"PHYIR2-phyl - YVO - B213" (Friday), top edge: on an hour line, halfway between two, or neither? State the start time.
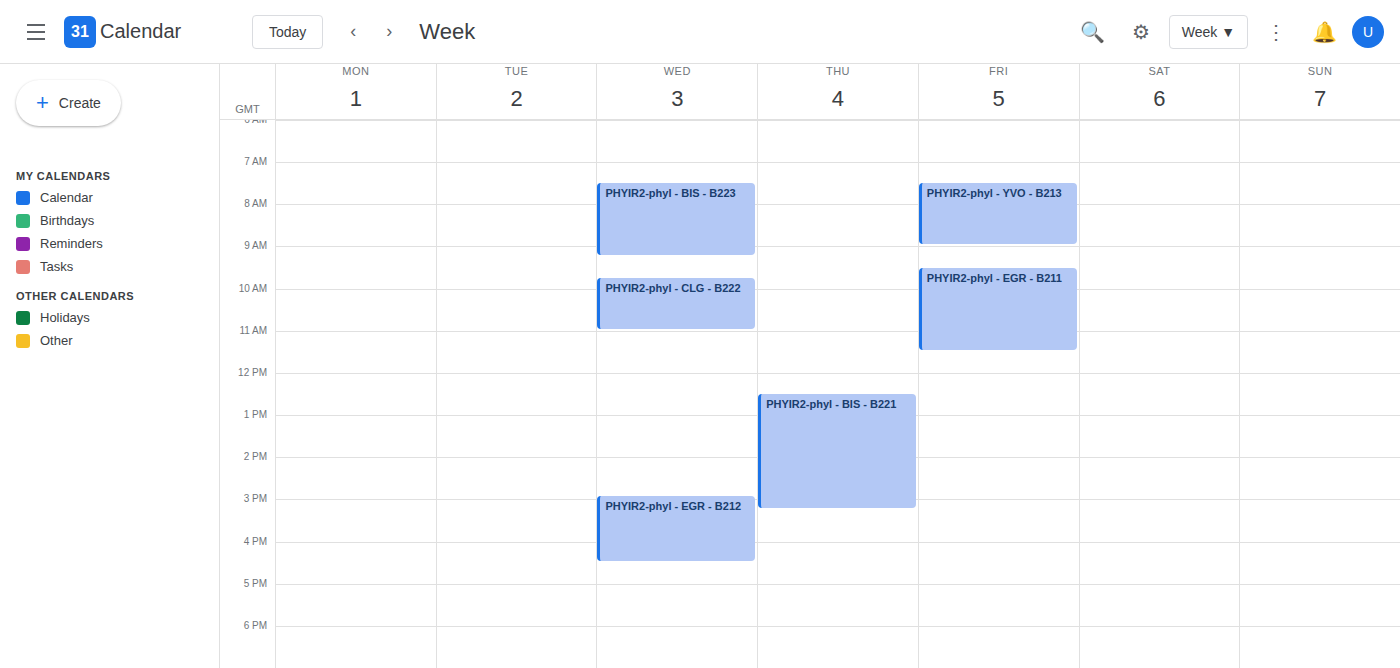
7:30 AM -- halfway between the 7 AM and 8 AM lines.